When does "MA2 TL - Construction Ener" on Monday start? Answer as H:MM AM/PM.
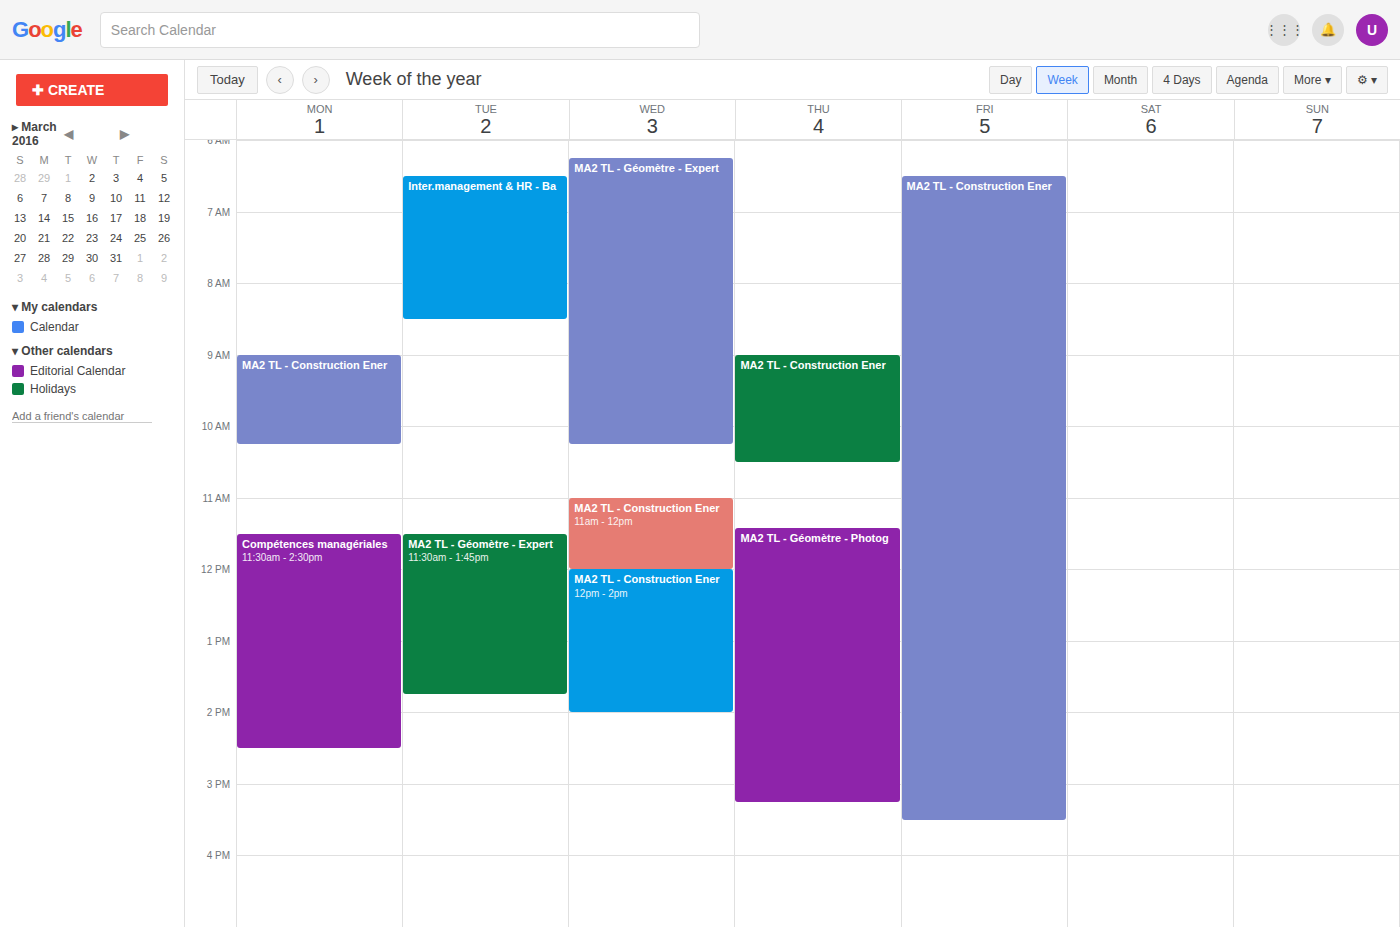
9:00 AM